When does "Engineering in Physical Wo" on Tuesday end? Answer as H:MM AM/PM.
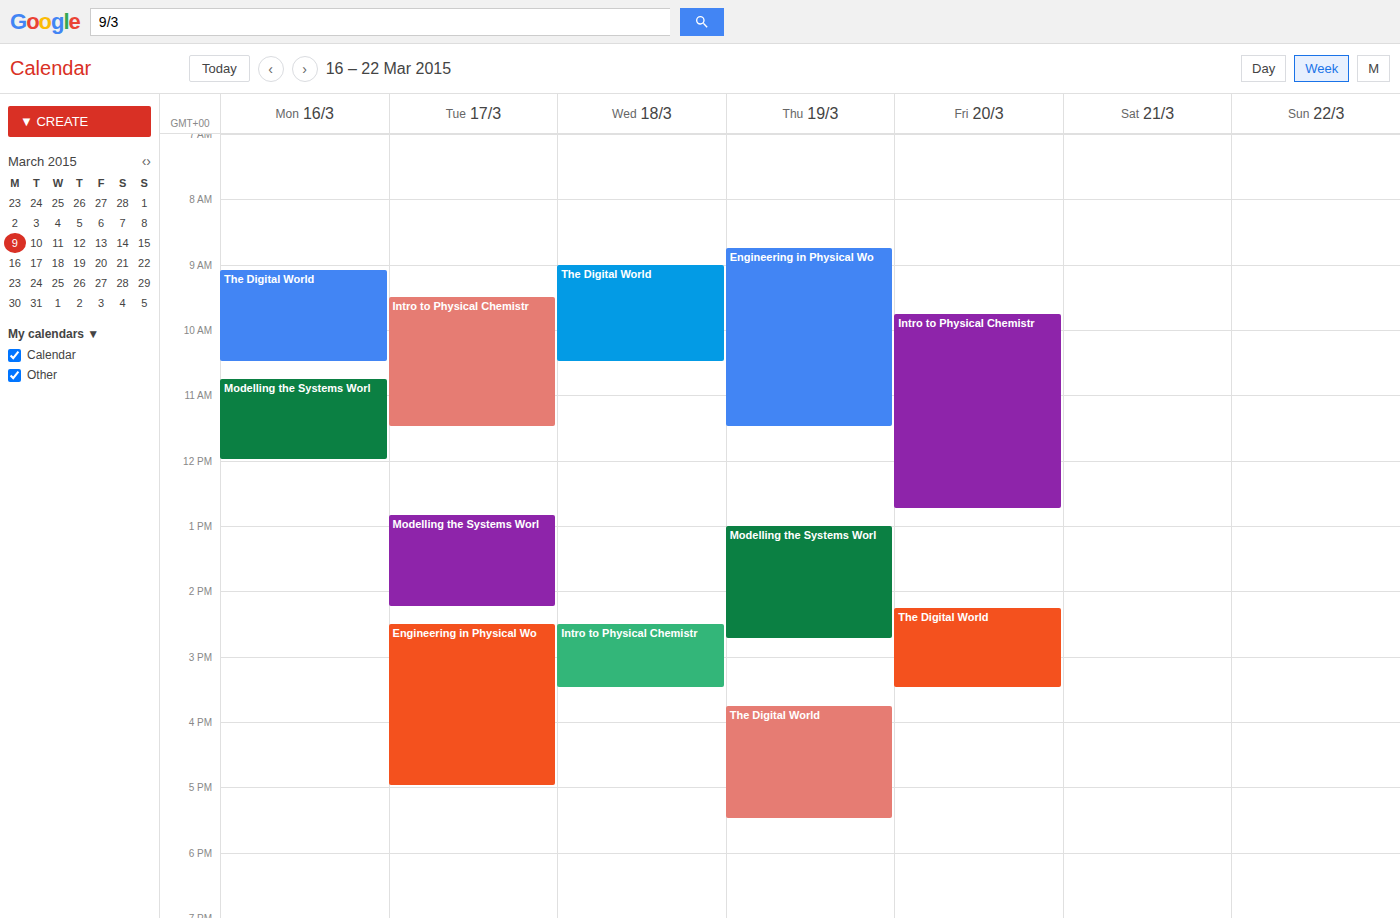
5:00 PM